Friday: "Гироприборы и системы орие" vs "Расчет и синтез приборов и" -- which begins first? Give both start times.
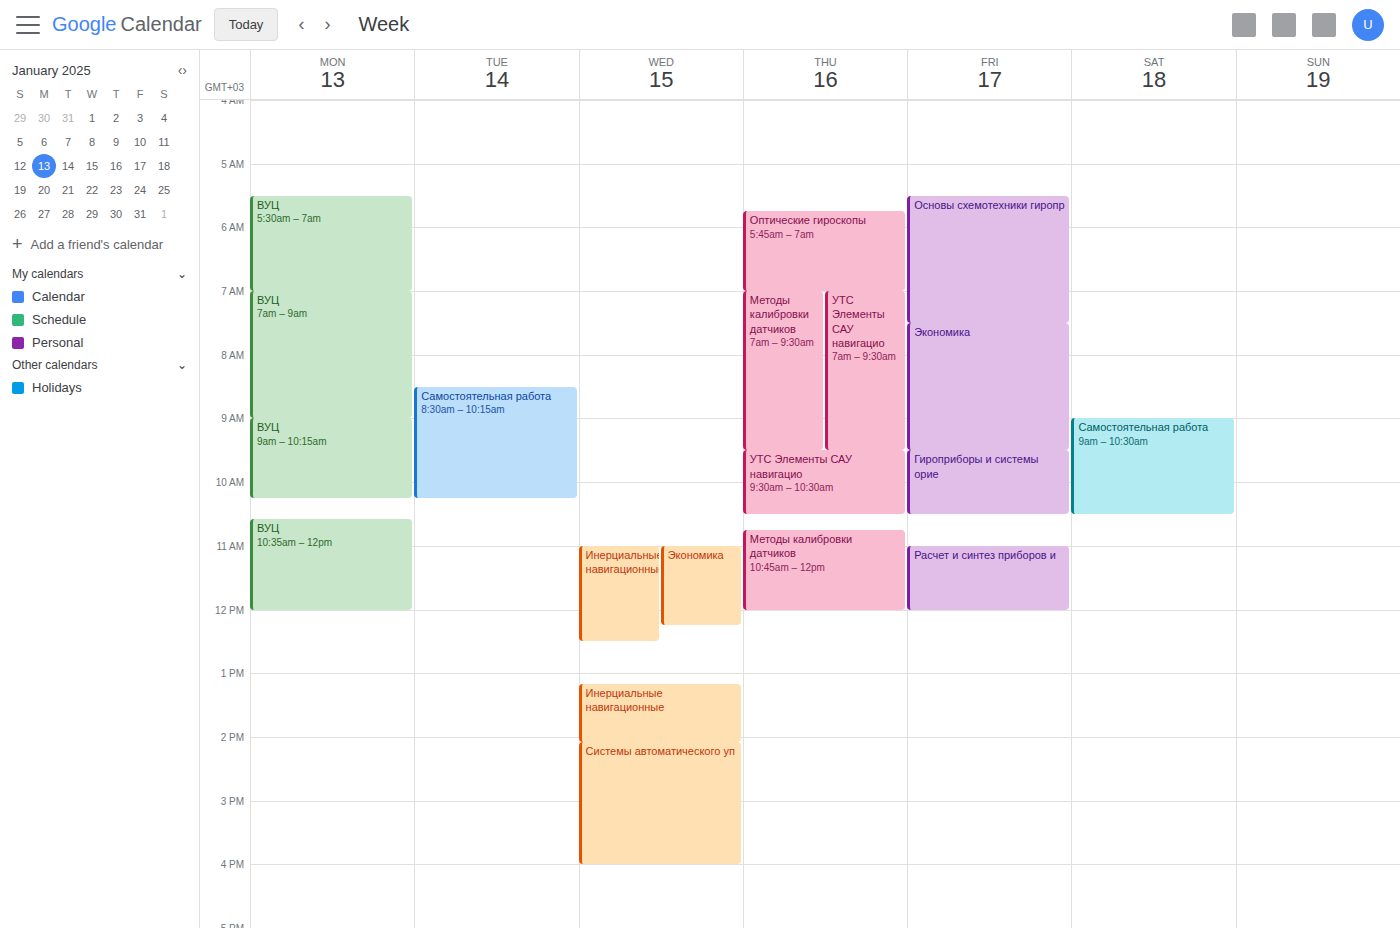
"Гироприборы и системы орие" 9:30 AM; "Расчет и синтез приборов и" 11:00 AM.